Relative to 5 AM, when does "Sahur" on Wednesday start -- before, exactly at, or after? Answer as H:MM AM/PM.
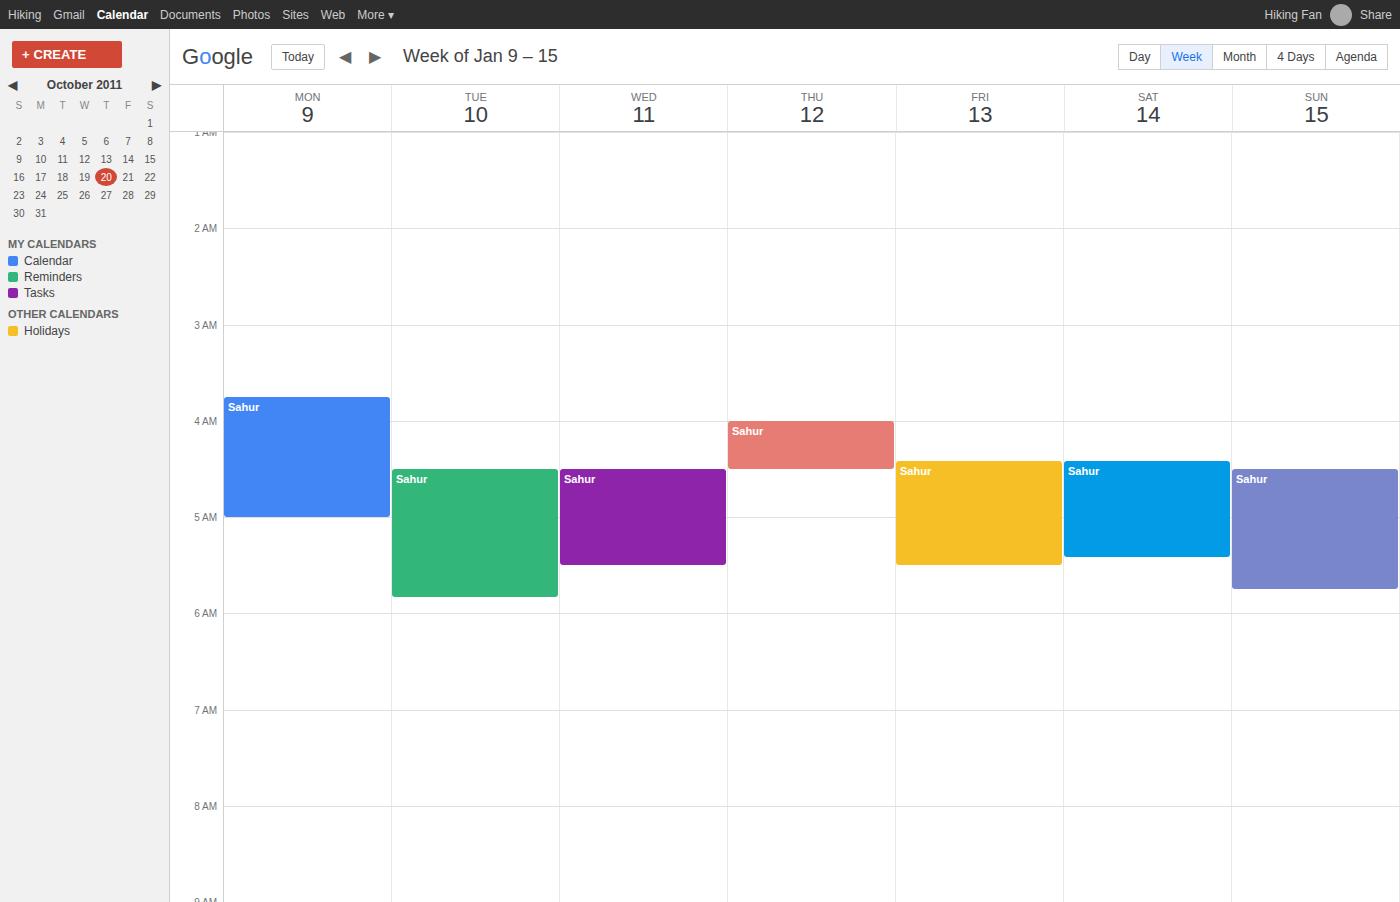
4:30 AM -- before 5 AM, 30 minutes above the 5 AM line.